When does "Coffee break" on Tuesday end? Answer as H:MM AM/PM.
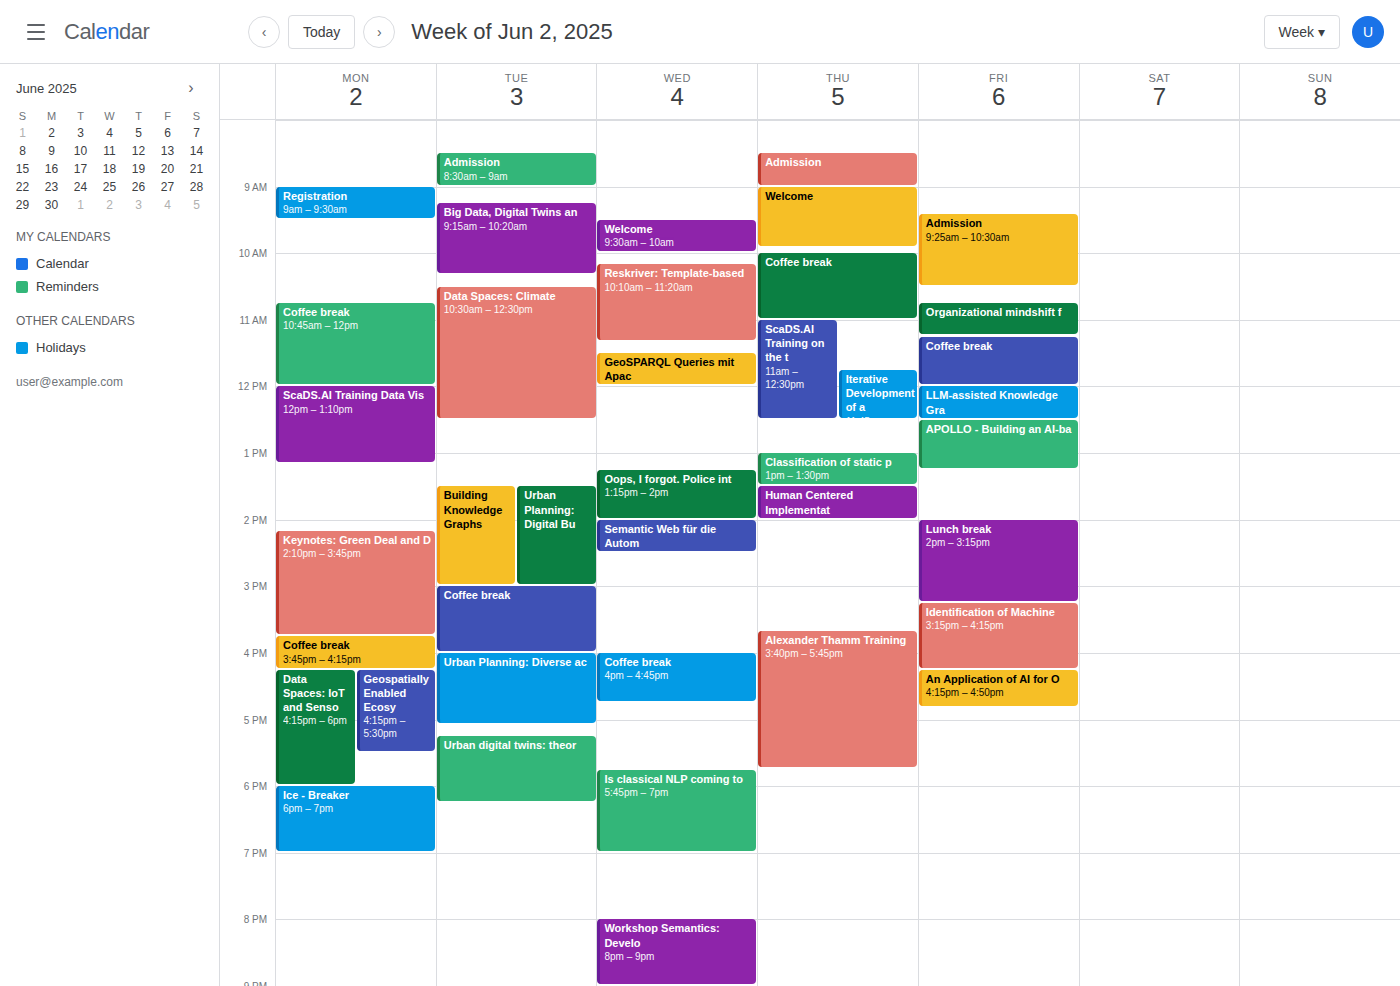
4:00 PM